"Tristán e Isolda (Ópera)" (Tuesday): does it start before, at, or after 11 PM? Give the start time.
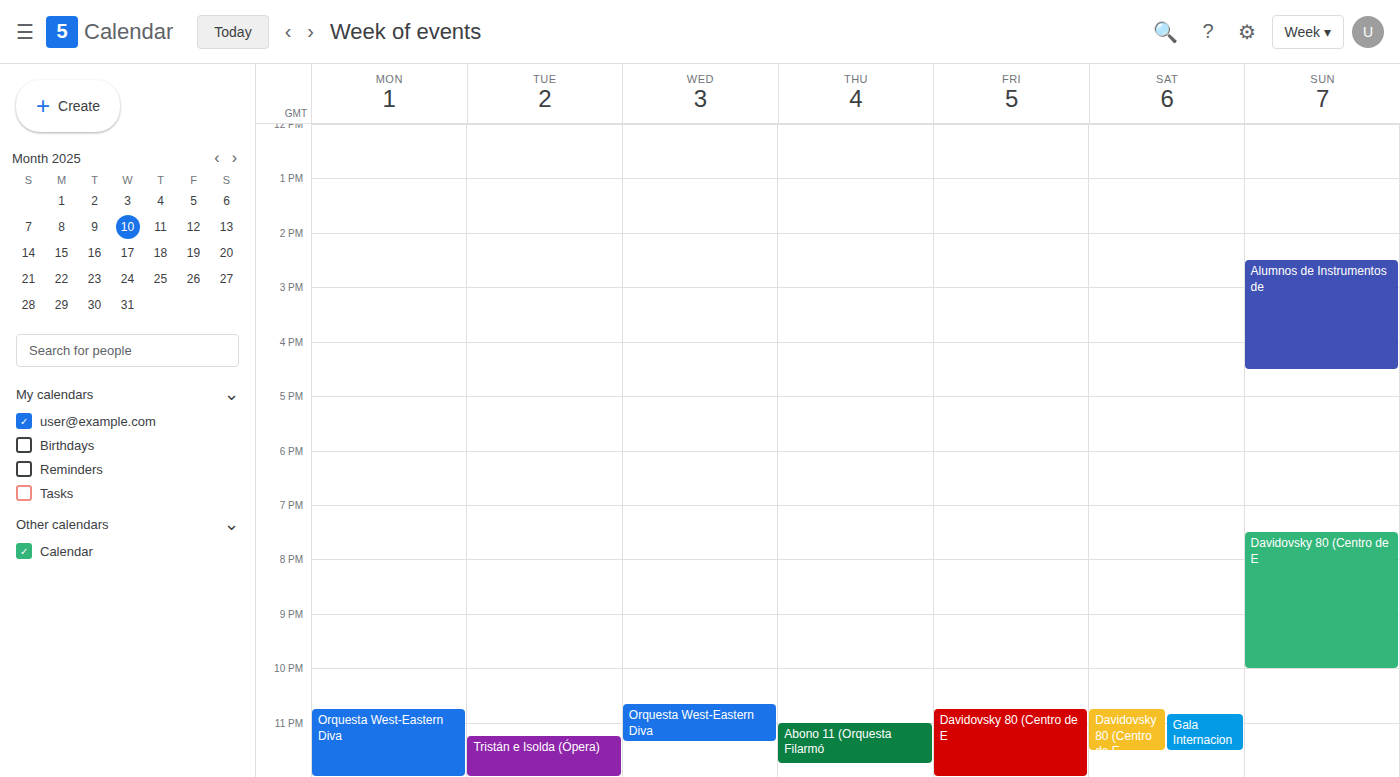
11:15 PM -- after 11 PM, 15 minutes below the 11 PM line.